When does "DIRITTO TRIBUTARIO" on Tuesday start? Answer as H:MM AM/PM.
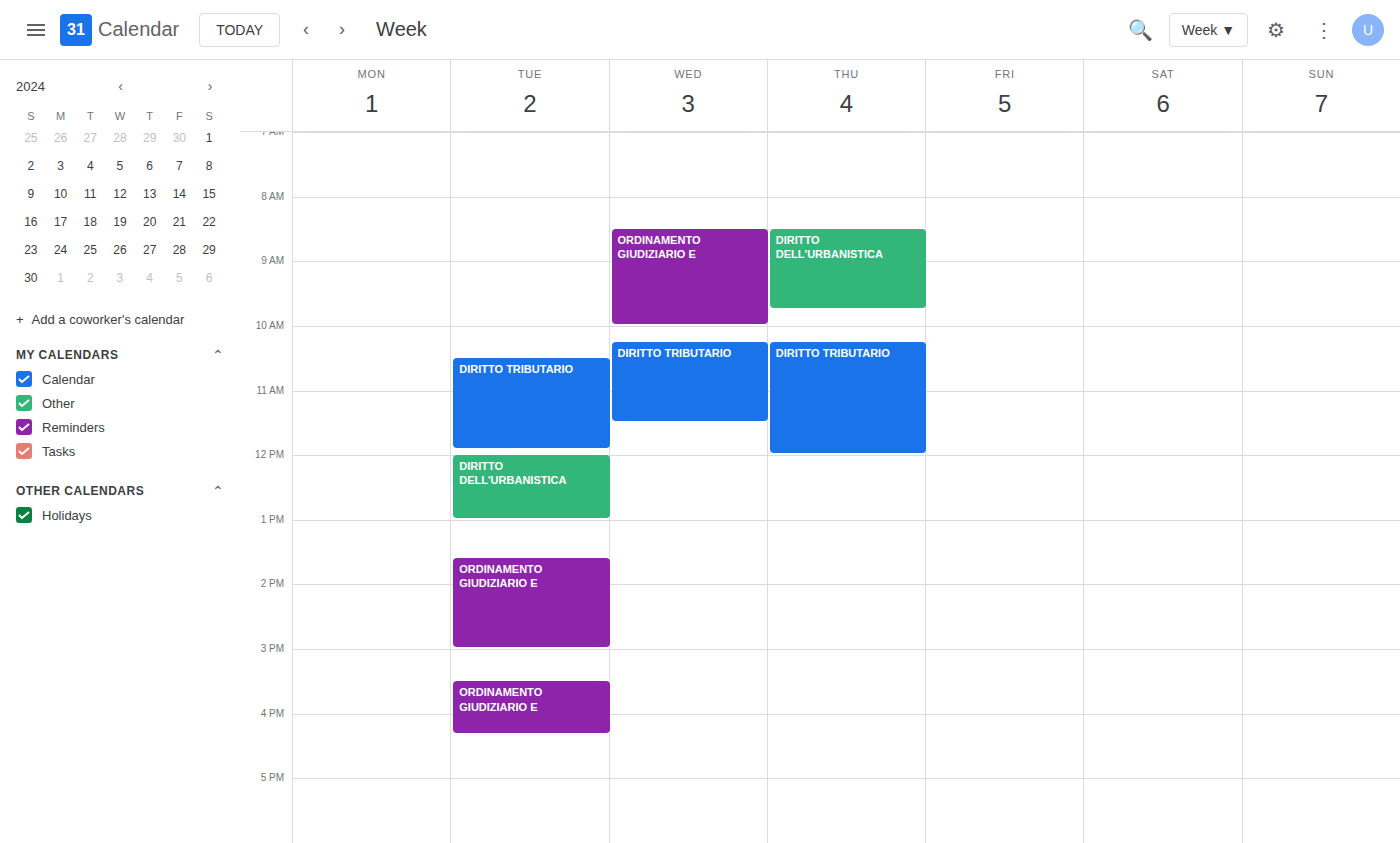
10:30 AM